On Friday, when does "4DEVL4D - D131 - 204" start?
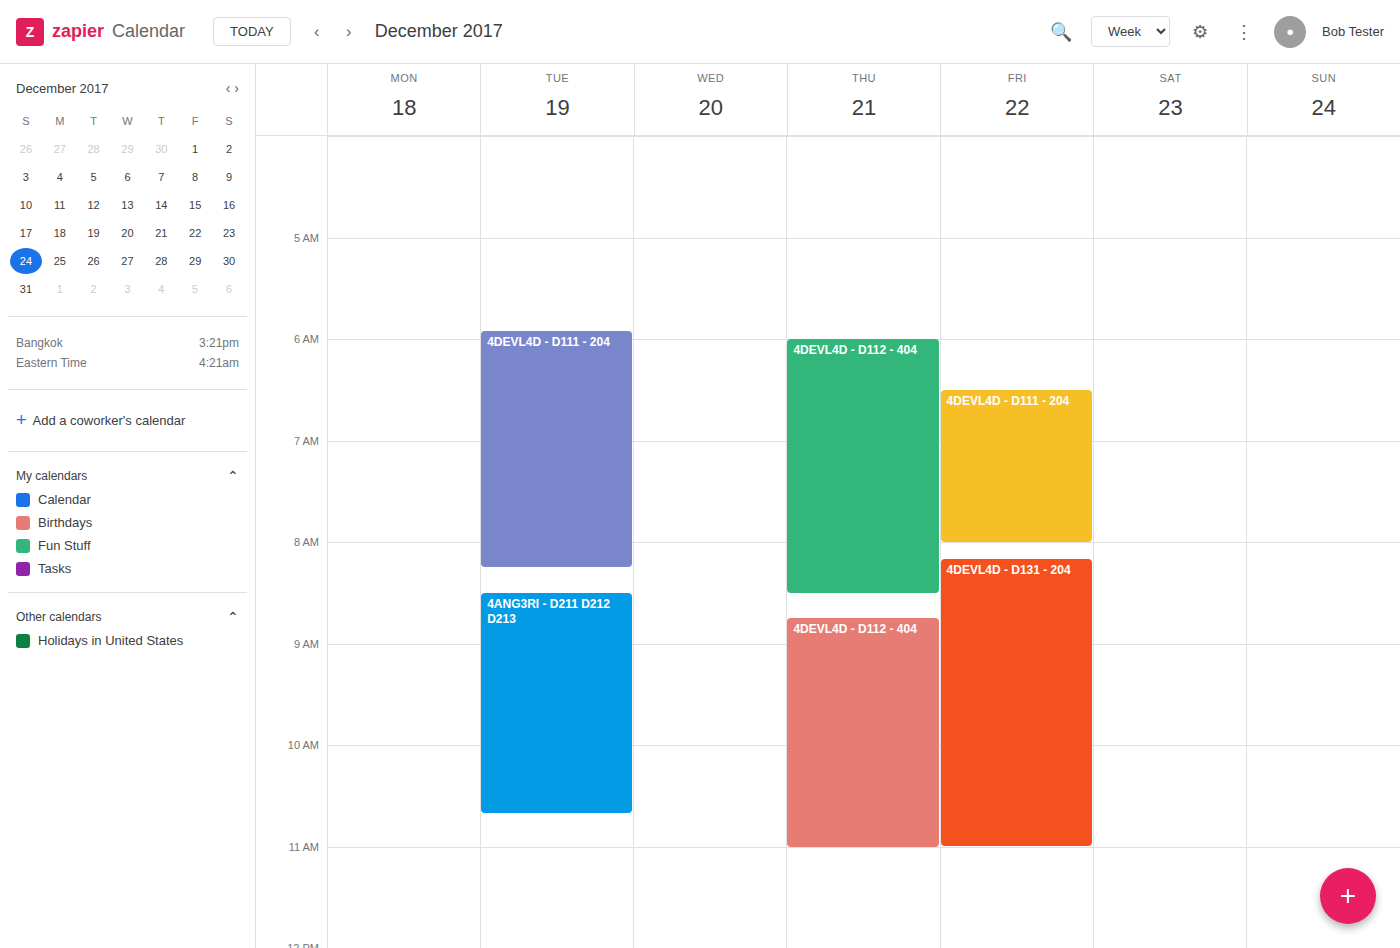
8:10 AM